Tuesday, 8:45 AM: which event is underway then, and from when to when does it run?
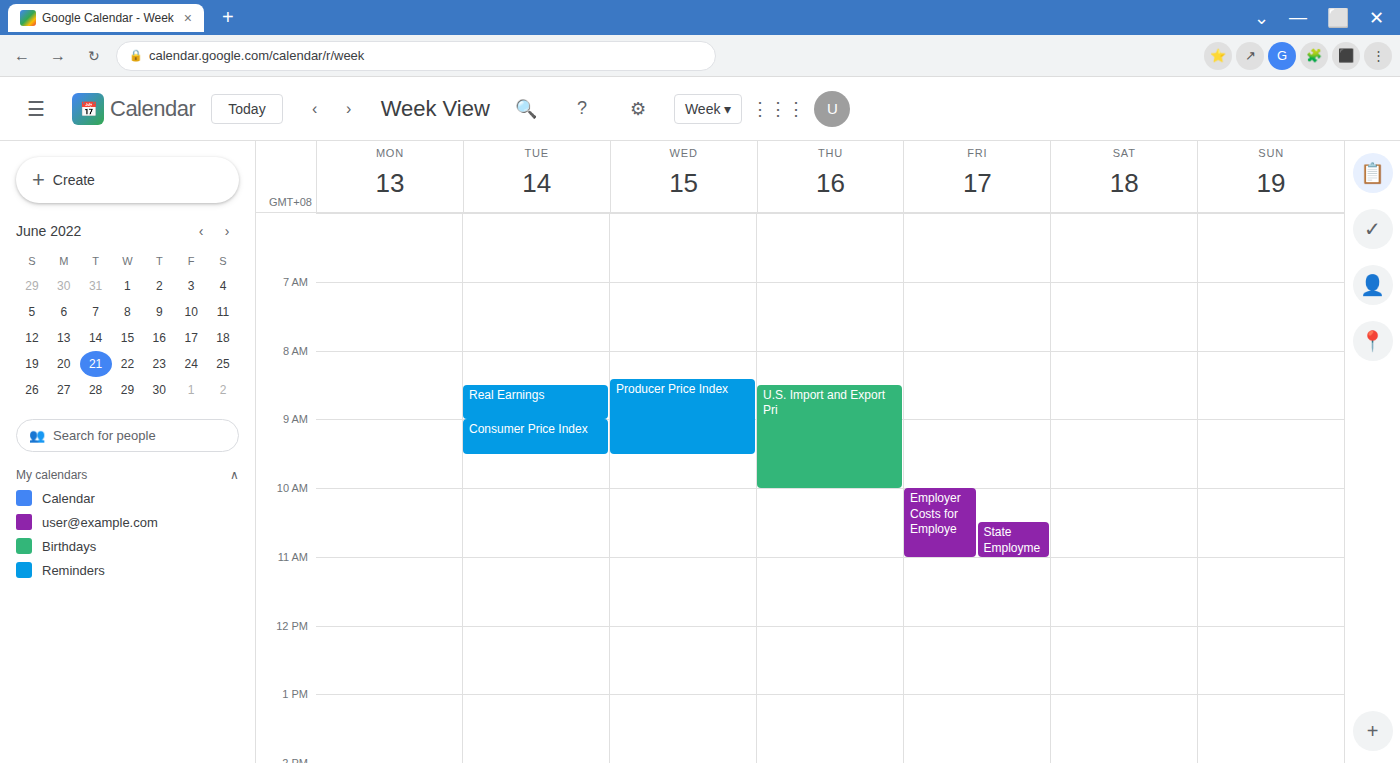
"Real Earnings", 8:30 AM to 9:00 AM